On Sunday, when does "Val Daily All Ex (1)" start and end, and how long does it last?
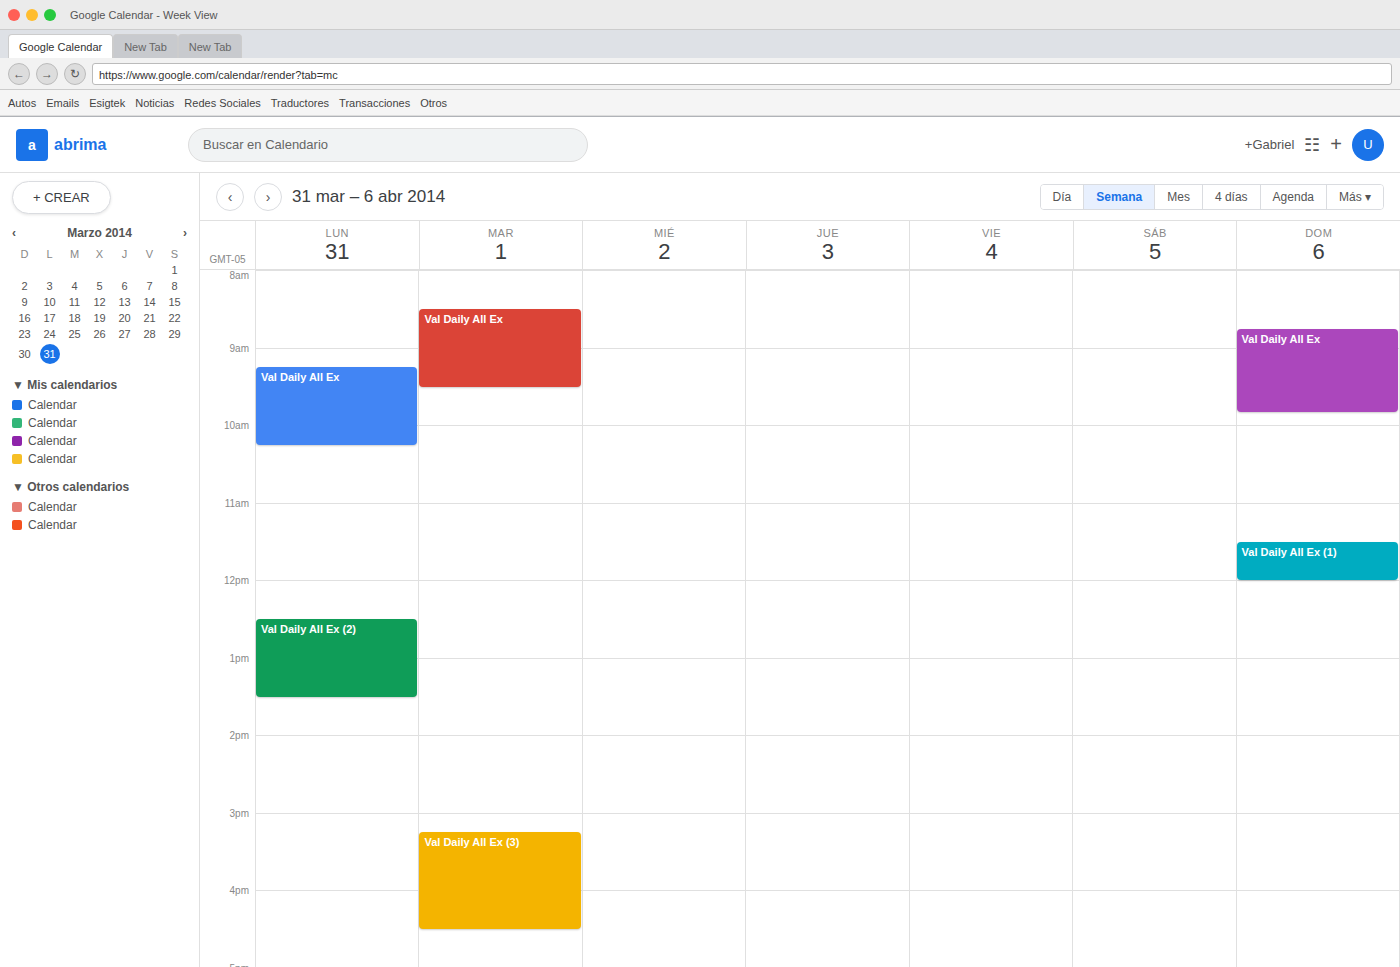
11:30 AM to 12:00 PM, 30 minutes